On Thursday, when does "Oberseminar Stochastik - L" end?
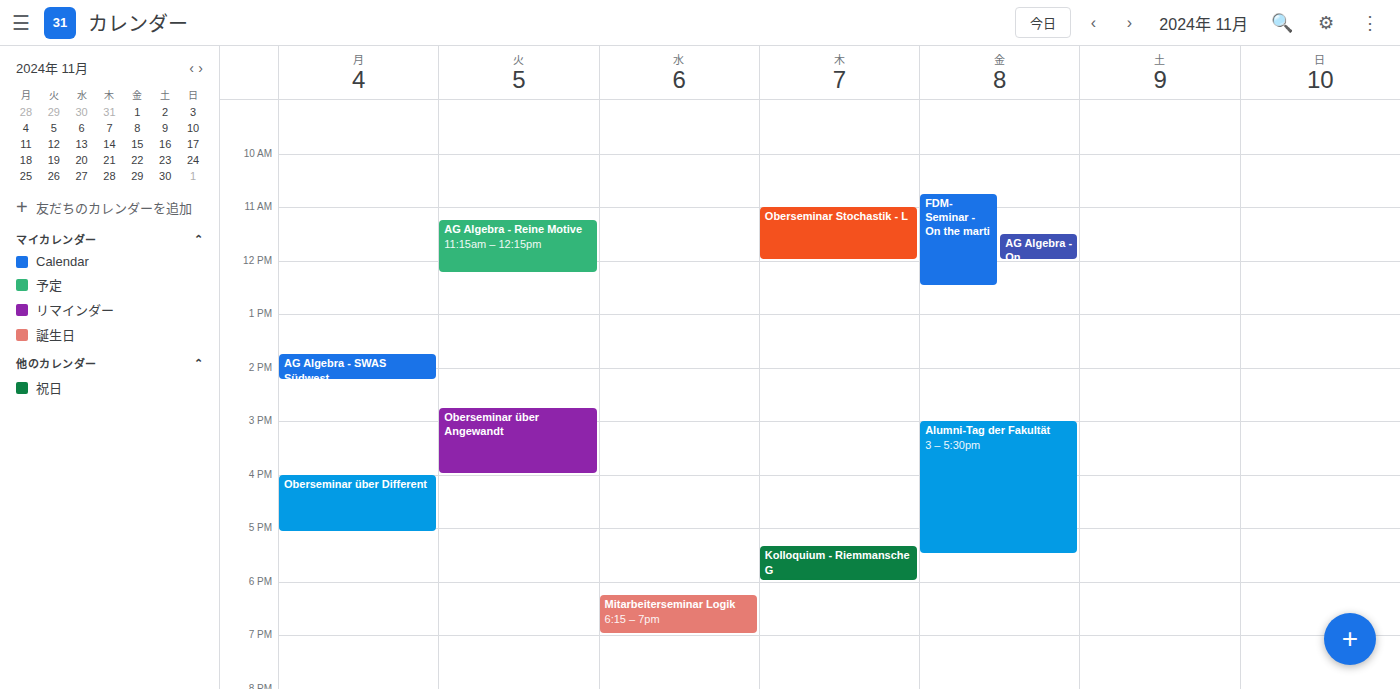
12:00 PM